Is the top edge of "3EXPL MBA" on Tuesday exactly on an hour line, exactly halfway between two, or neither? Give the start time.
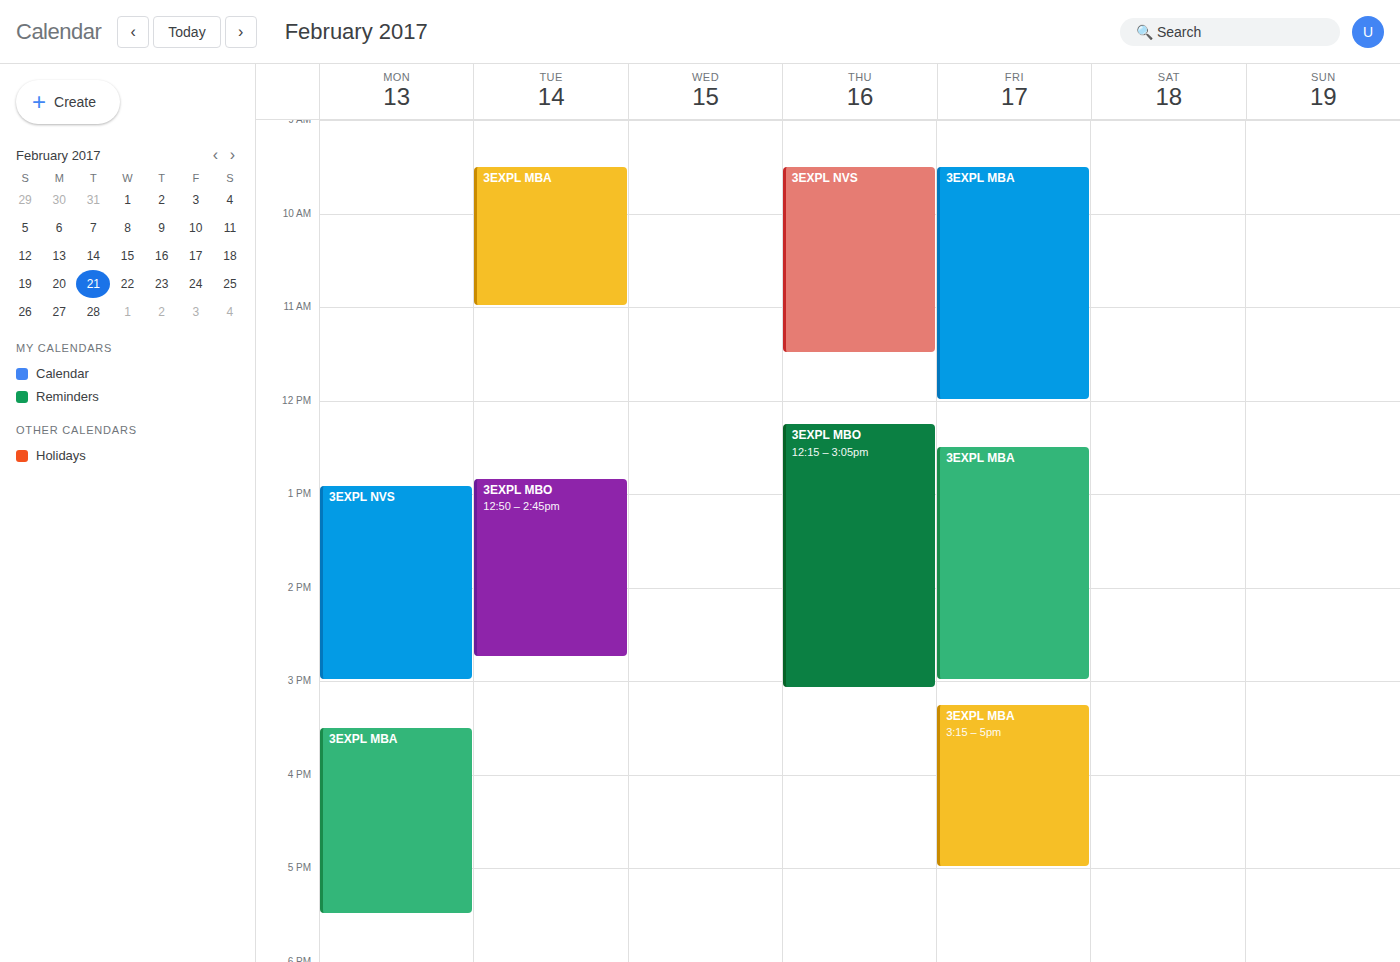
9:30 AM -- halfway between the 9 AM and 10 AM lines.